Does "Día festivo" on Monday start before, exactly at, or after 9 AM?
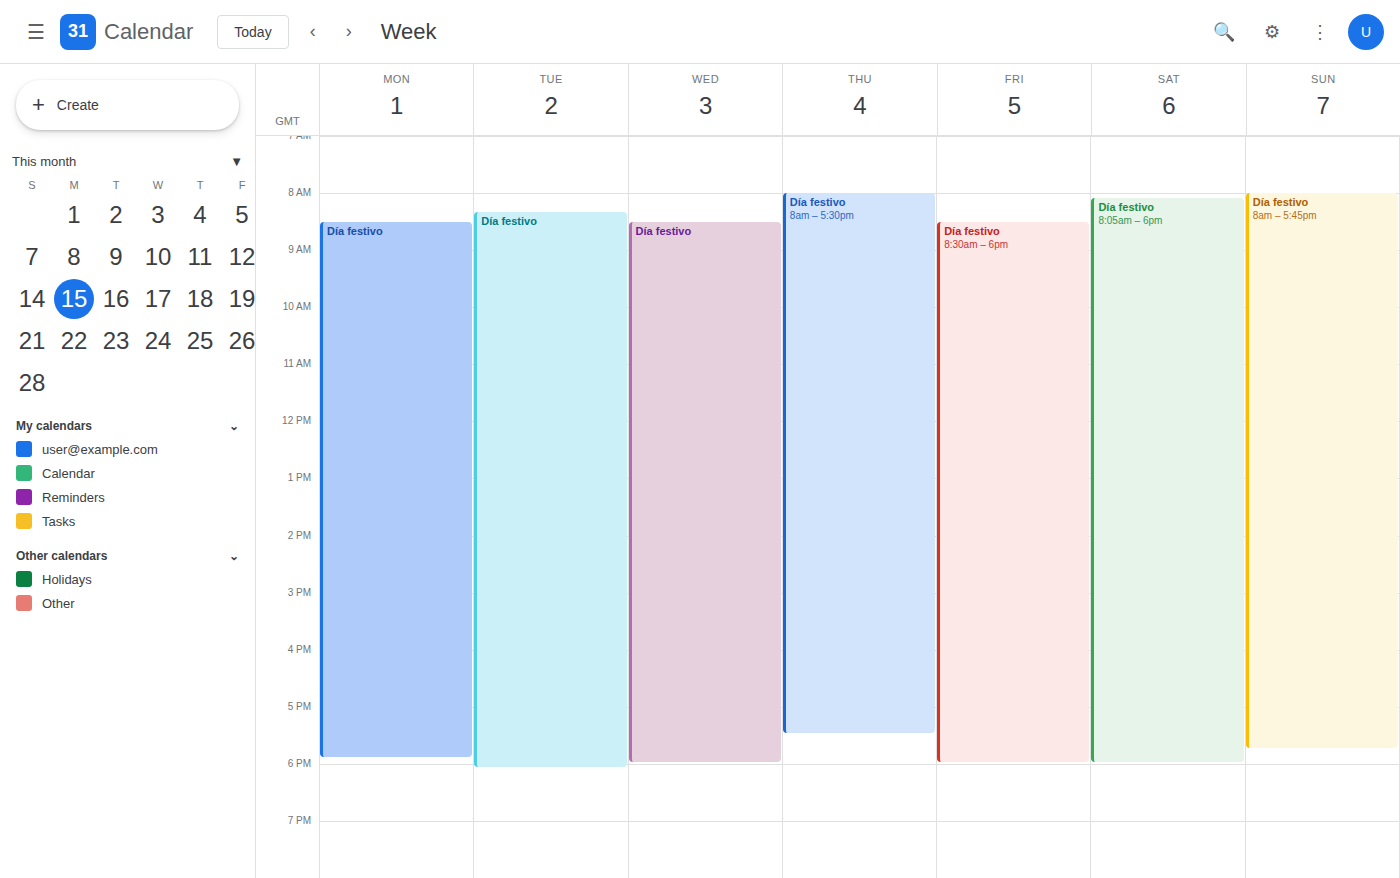
8:30 AM -- before 9 AM, 30 minutes above the 9 AM line.